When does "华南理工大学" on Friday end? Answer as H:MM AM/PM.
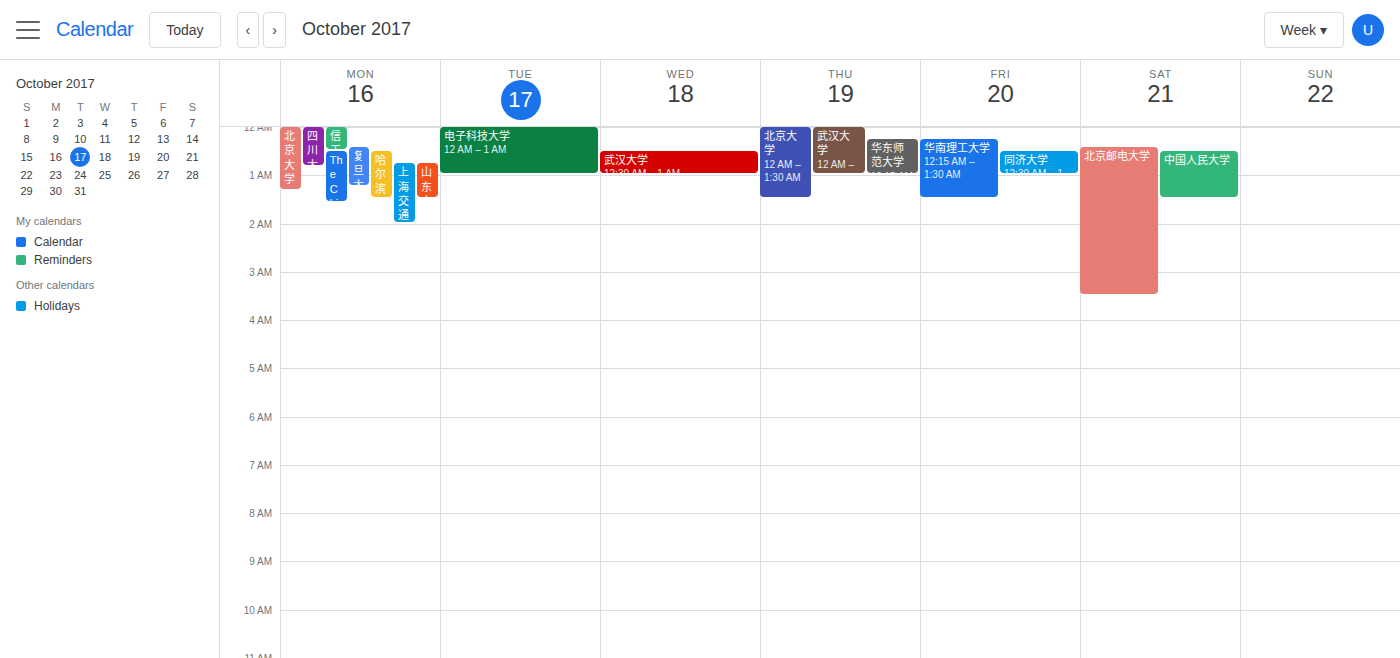
1:30 AM